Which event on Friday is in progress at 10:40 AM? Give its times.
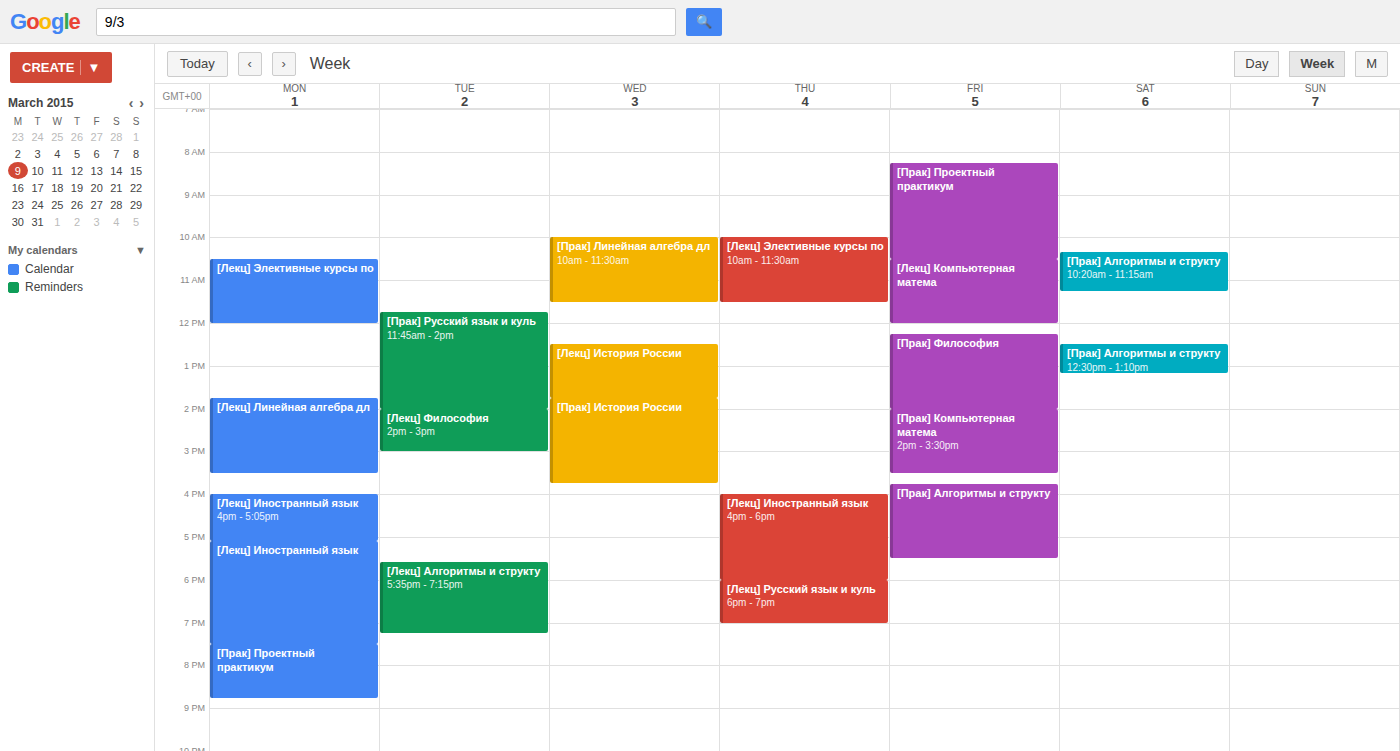
"[Лекц] Компьютерная матема", 10:30 AM to 12:00 PM